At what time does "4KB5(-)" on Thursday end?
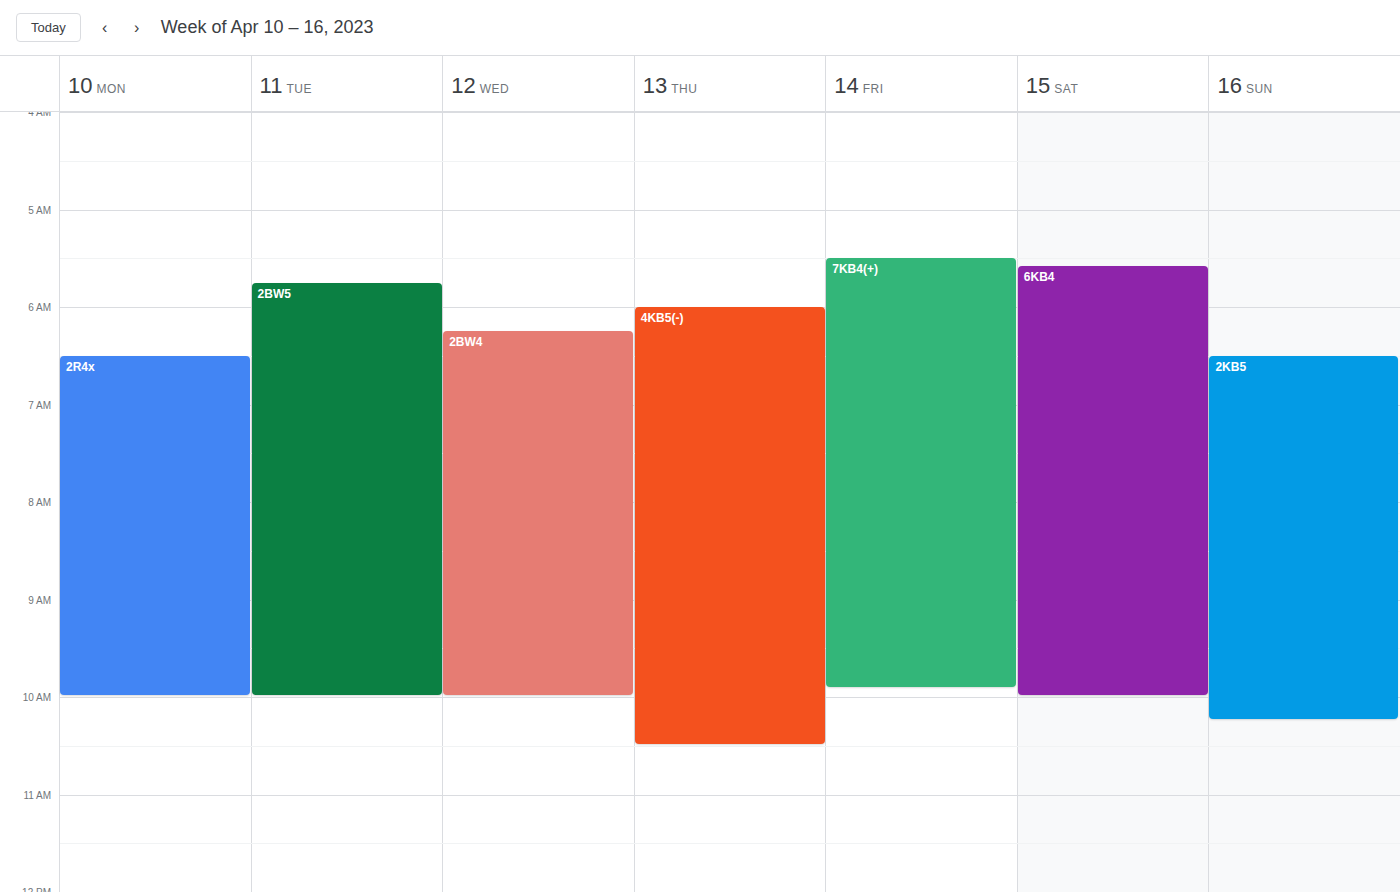
10:30 AM